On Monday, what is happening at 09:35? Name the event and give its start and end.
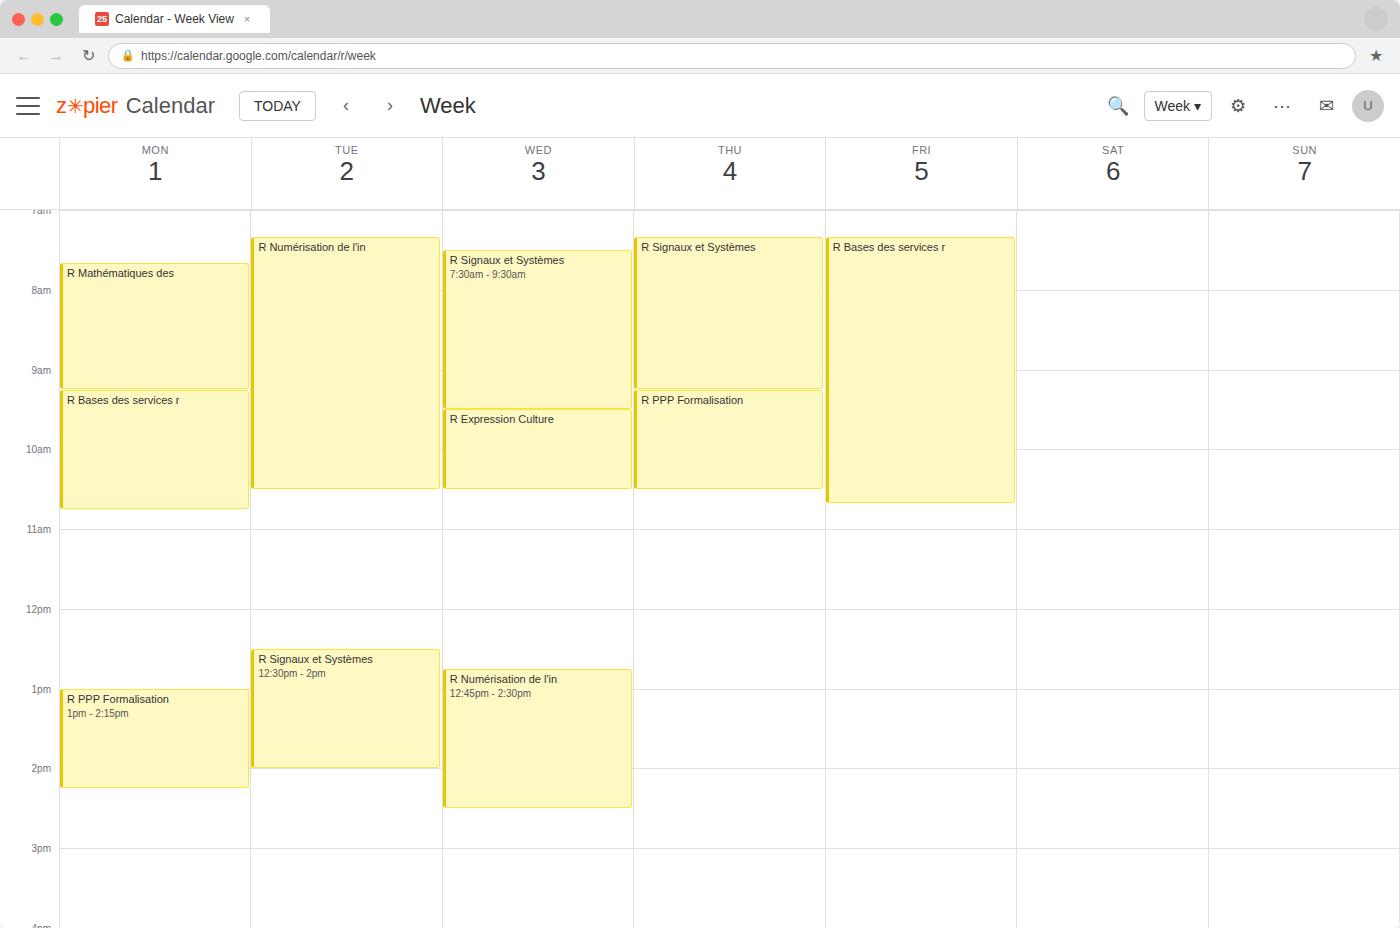
"R Bases des services r", 09:15 to 10:45